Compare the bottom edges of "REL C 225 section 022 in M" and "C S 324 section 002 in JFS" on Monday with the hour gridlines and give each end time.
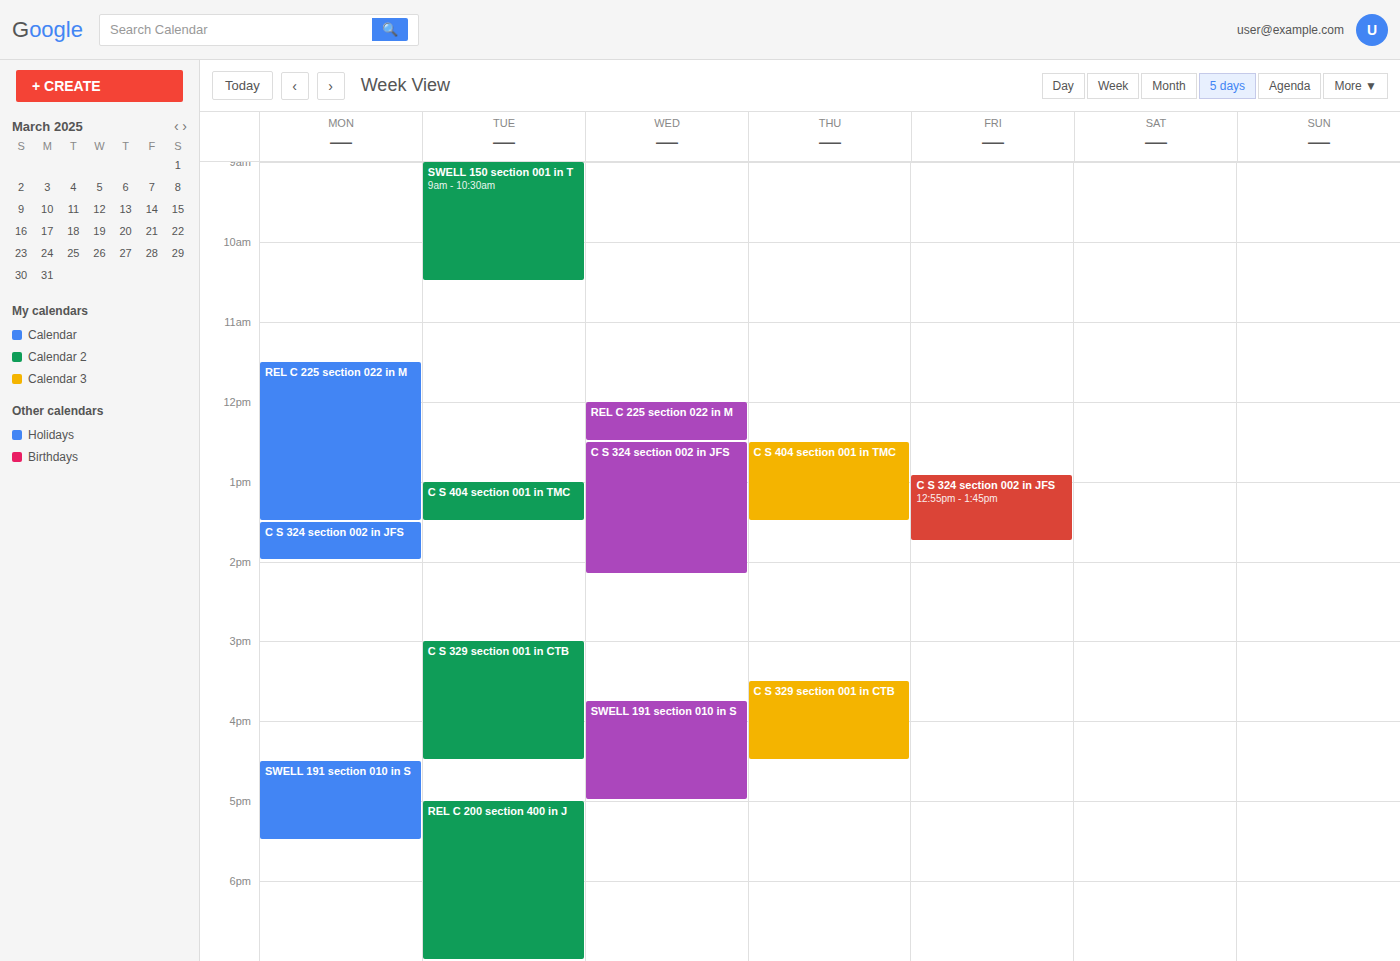
"REL C 225 section 022 in M": 13:30, halfway between the 13:00 and 14:00 lines. "C S 324 section 002 in JFS": 14:00, exactly on the 14:00 line.